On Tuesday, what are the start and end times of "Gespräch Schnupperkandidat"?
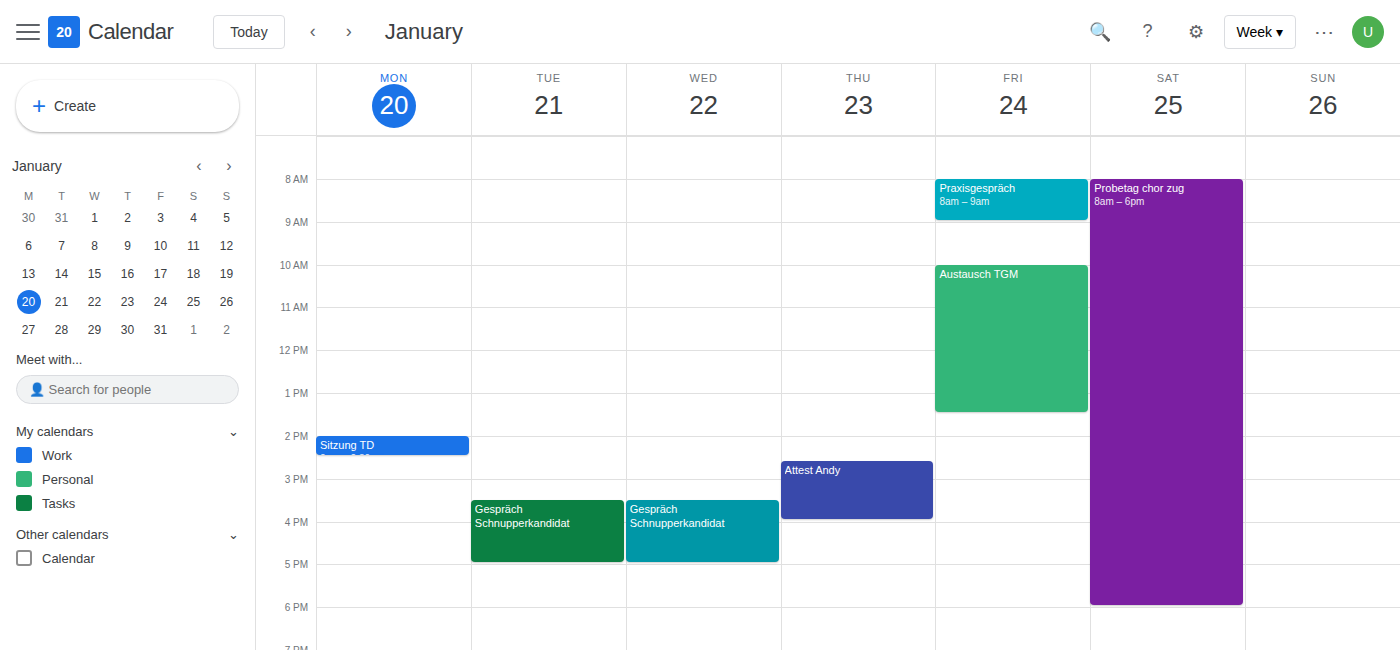
3:30 PM to 5:00 PM